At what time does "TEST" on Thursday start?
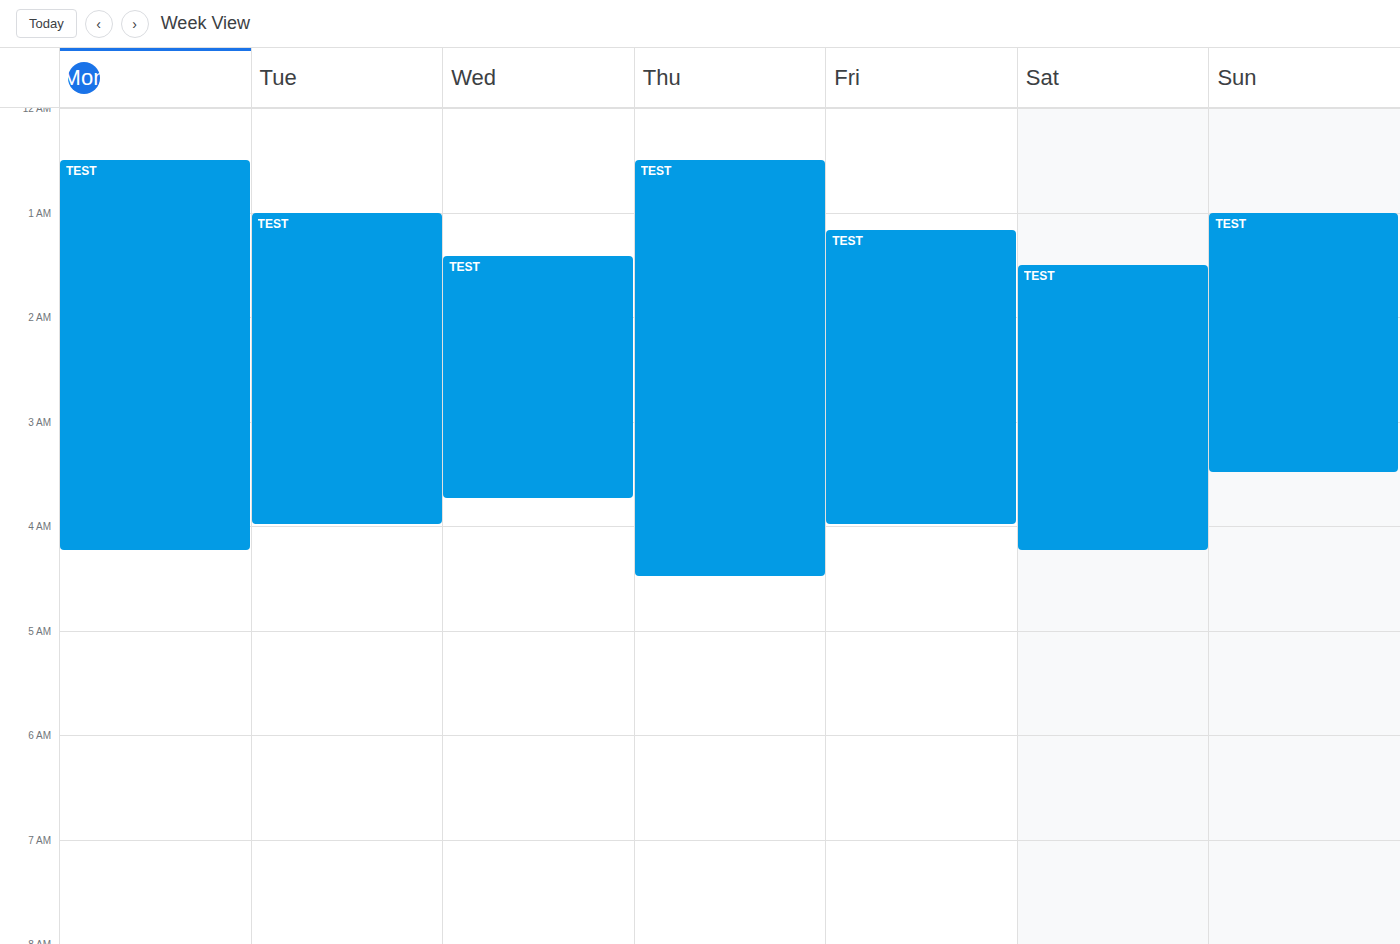
12:30 AM